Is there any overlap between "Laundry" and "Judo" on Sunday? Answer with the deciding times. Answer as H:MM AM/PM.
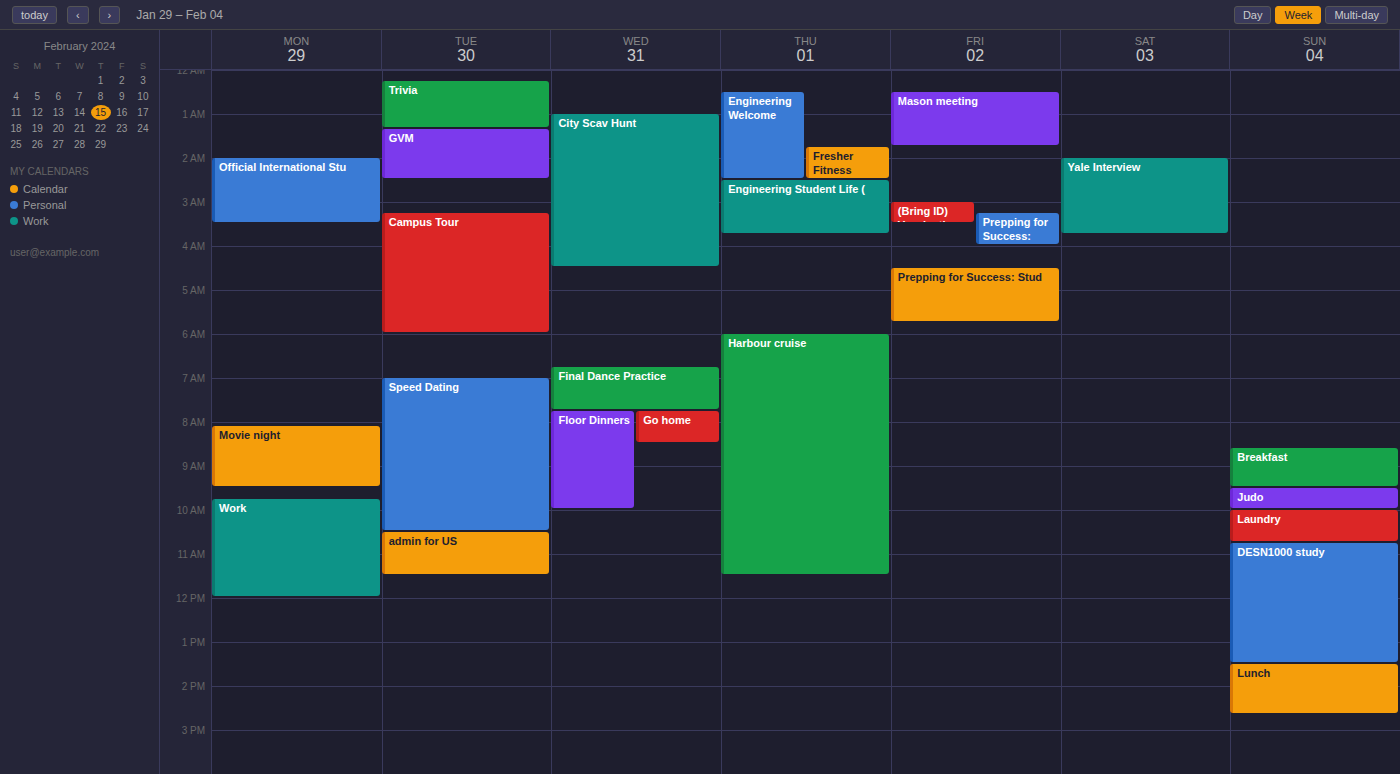
"Judo" ends at 10:00 AM, exactly when "Laundry" starts -- they touch but do not overlap.